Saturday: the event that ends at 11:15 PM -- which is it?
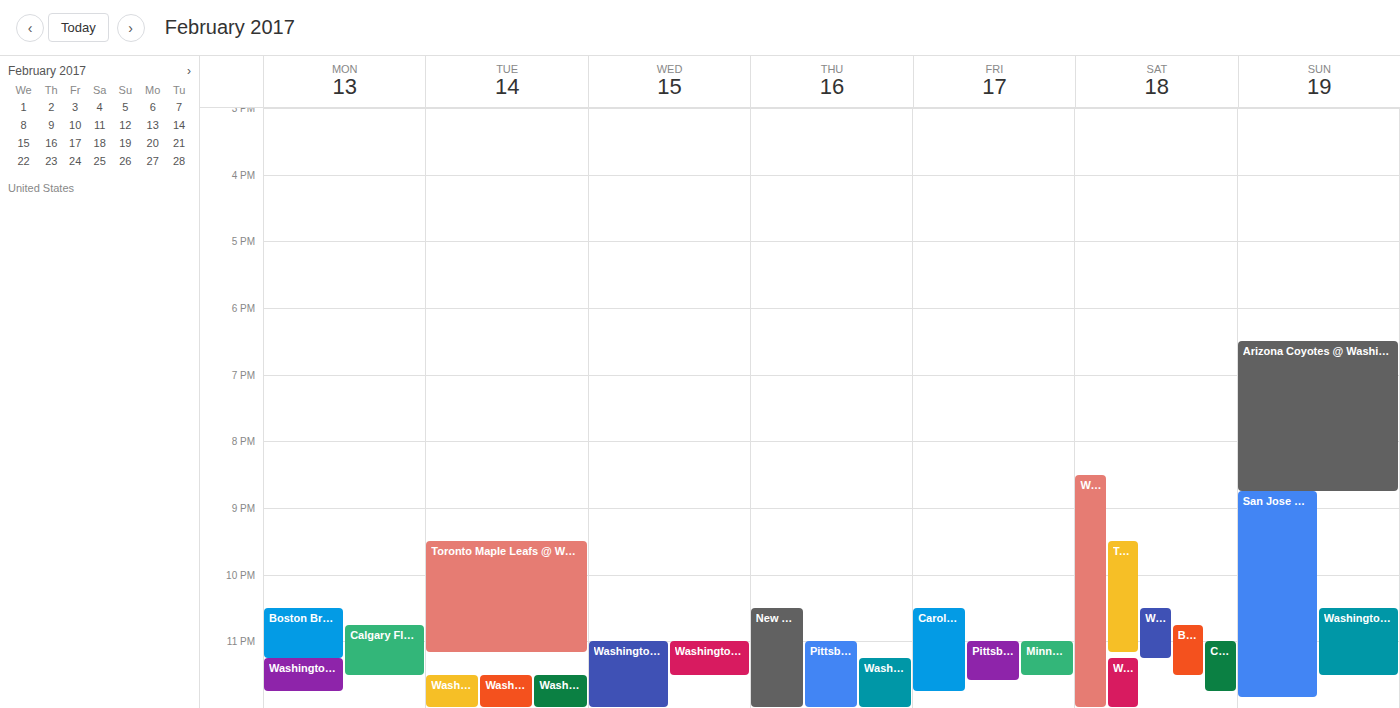
"Washington Capitals @ Flor"